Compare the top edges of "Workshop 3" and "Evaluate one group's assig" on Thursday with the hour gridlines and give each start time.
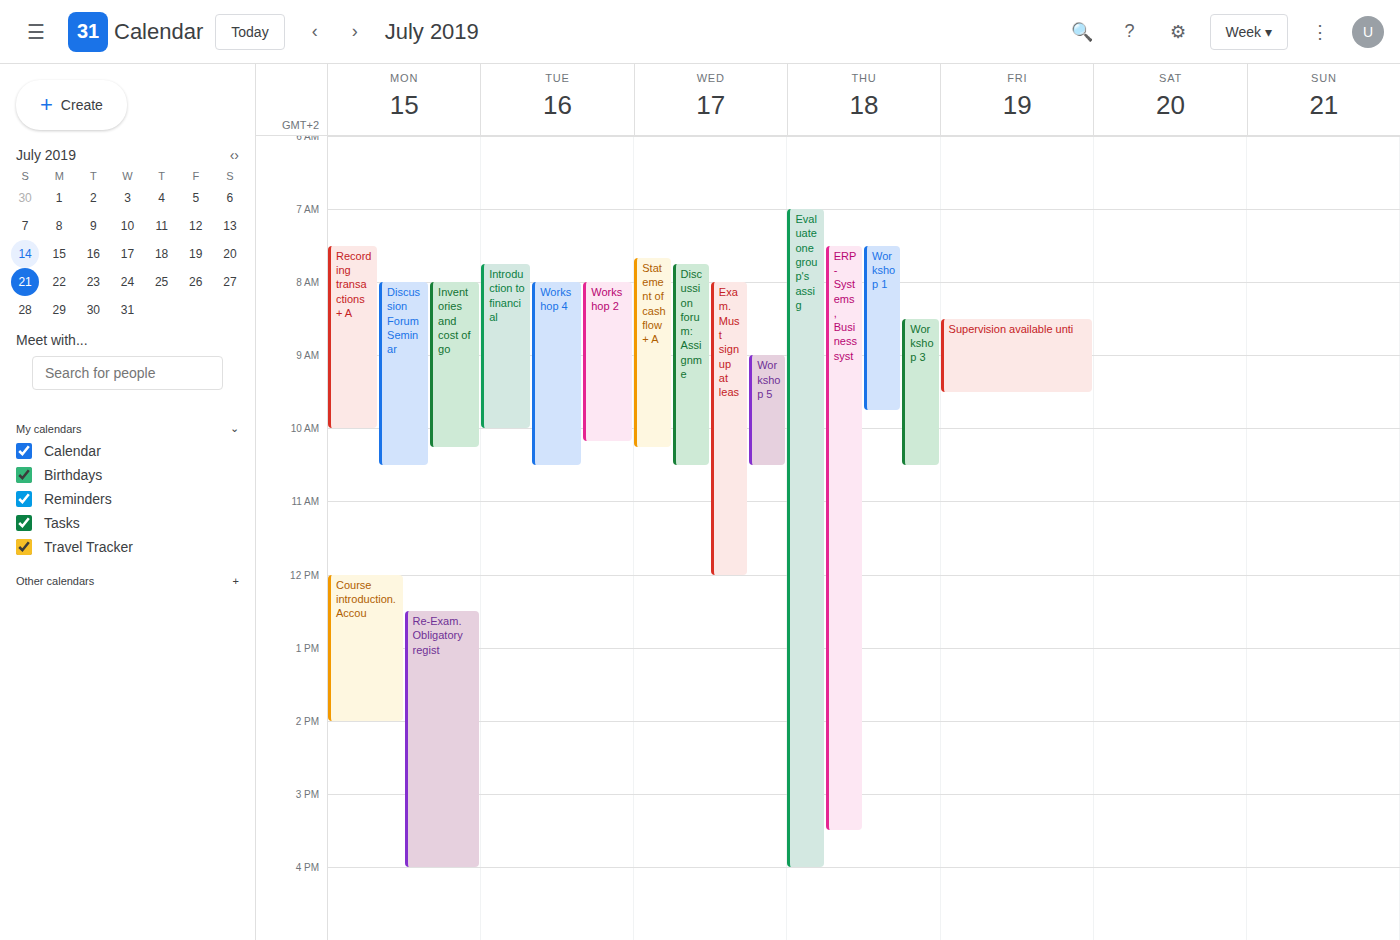
"Workshop 3": 8:30 AM, halfway between the 8 AM and 9 AM lines. "Evaluate one group's assig": 7:00 AM, exactly on the 7 AM line.